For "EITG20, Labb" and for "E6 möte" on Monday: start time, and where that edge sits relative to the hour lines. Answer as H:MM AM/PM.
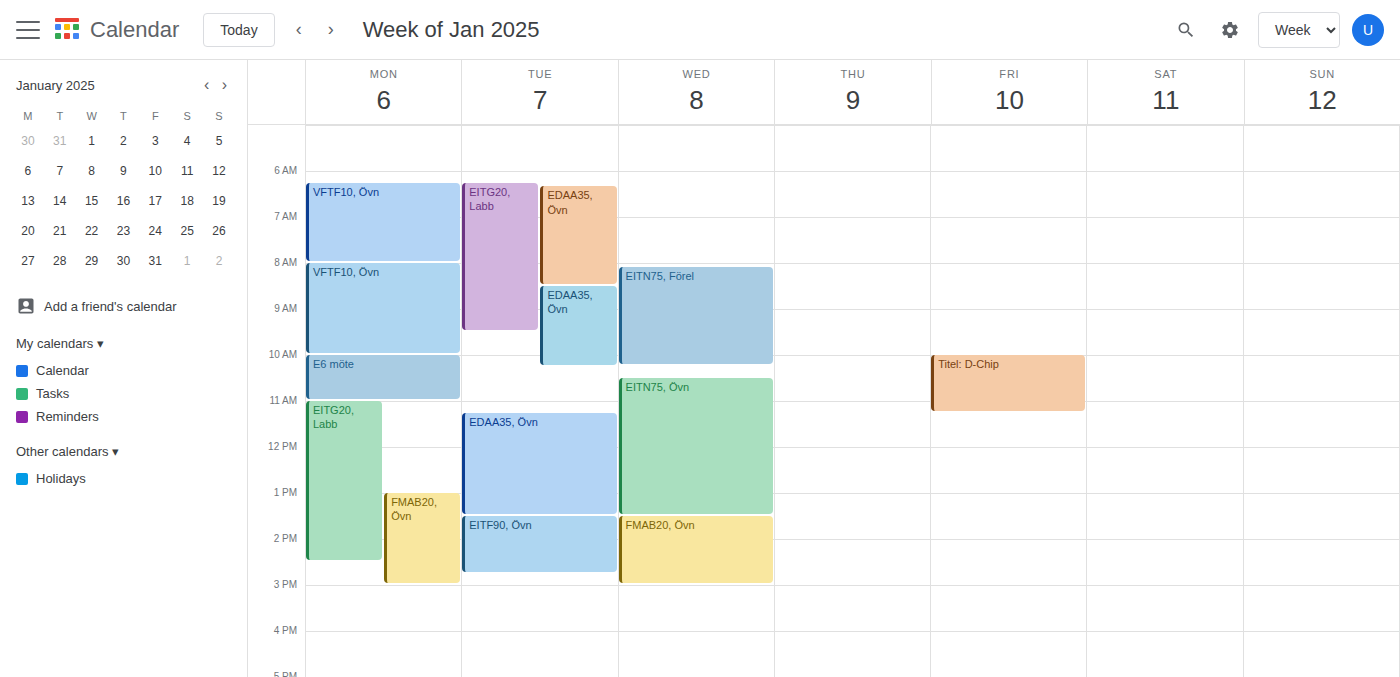
"EITG20, Labb": 11:00 AM, exactly on the 11 AM line. "E6 möte": 10:00 AM, exactly on the 10 AM line.